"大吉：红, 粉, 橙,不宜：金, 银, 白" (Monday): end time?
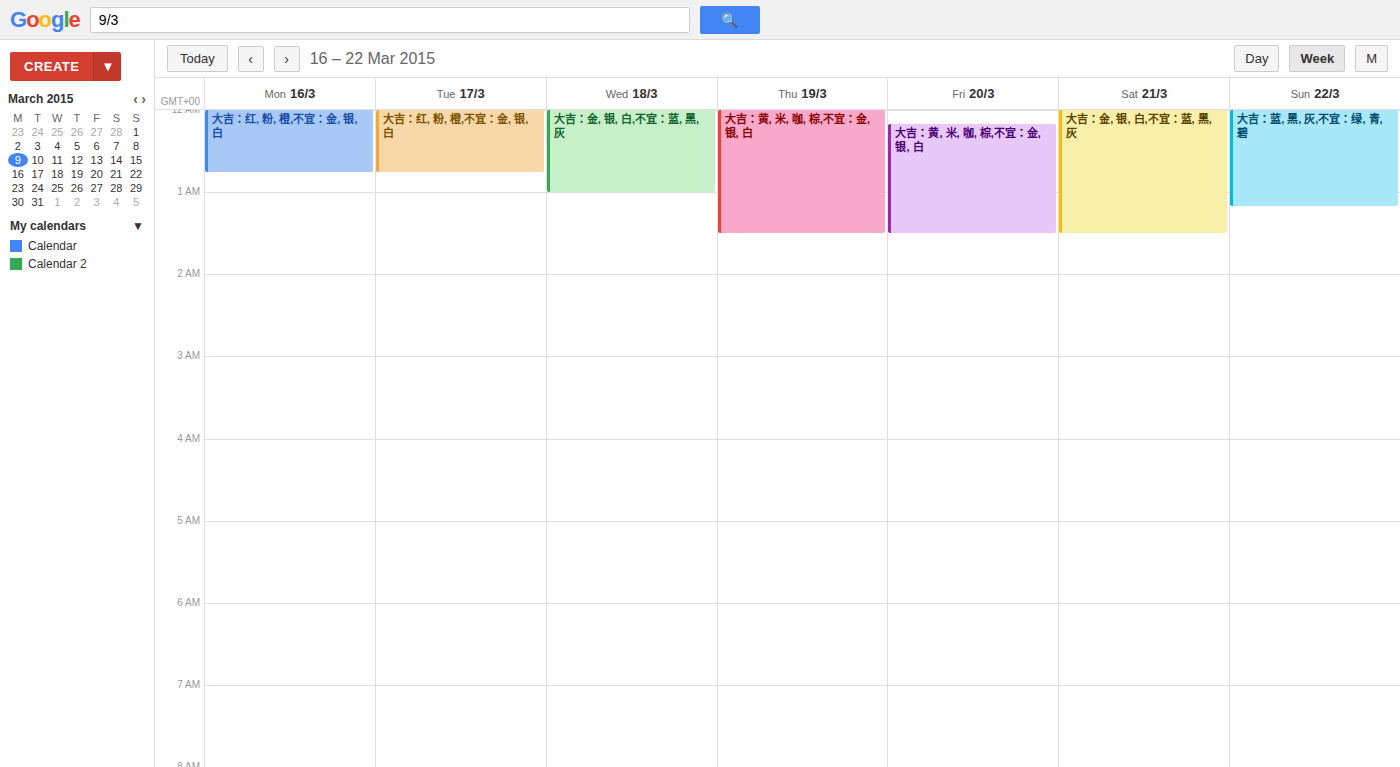
12:45 AM